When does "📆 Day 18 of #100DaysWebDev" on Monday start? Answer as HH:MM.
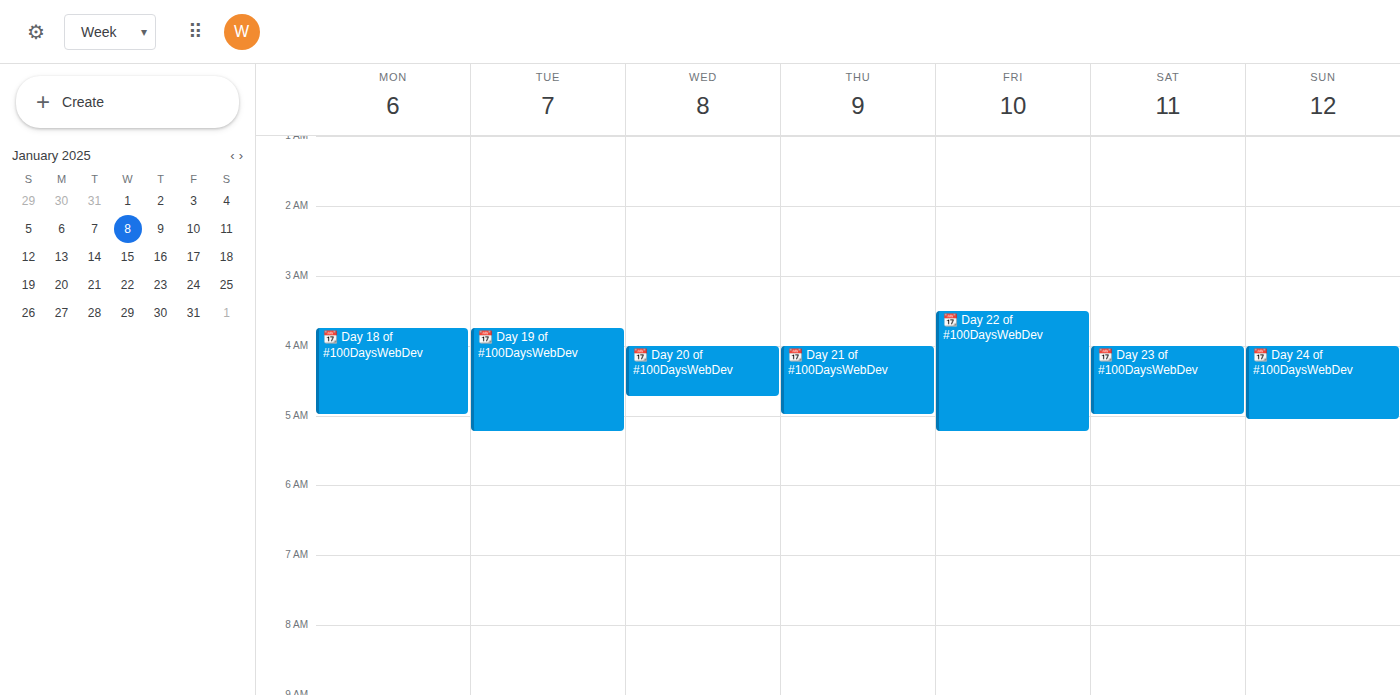
03:45